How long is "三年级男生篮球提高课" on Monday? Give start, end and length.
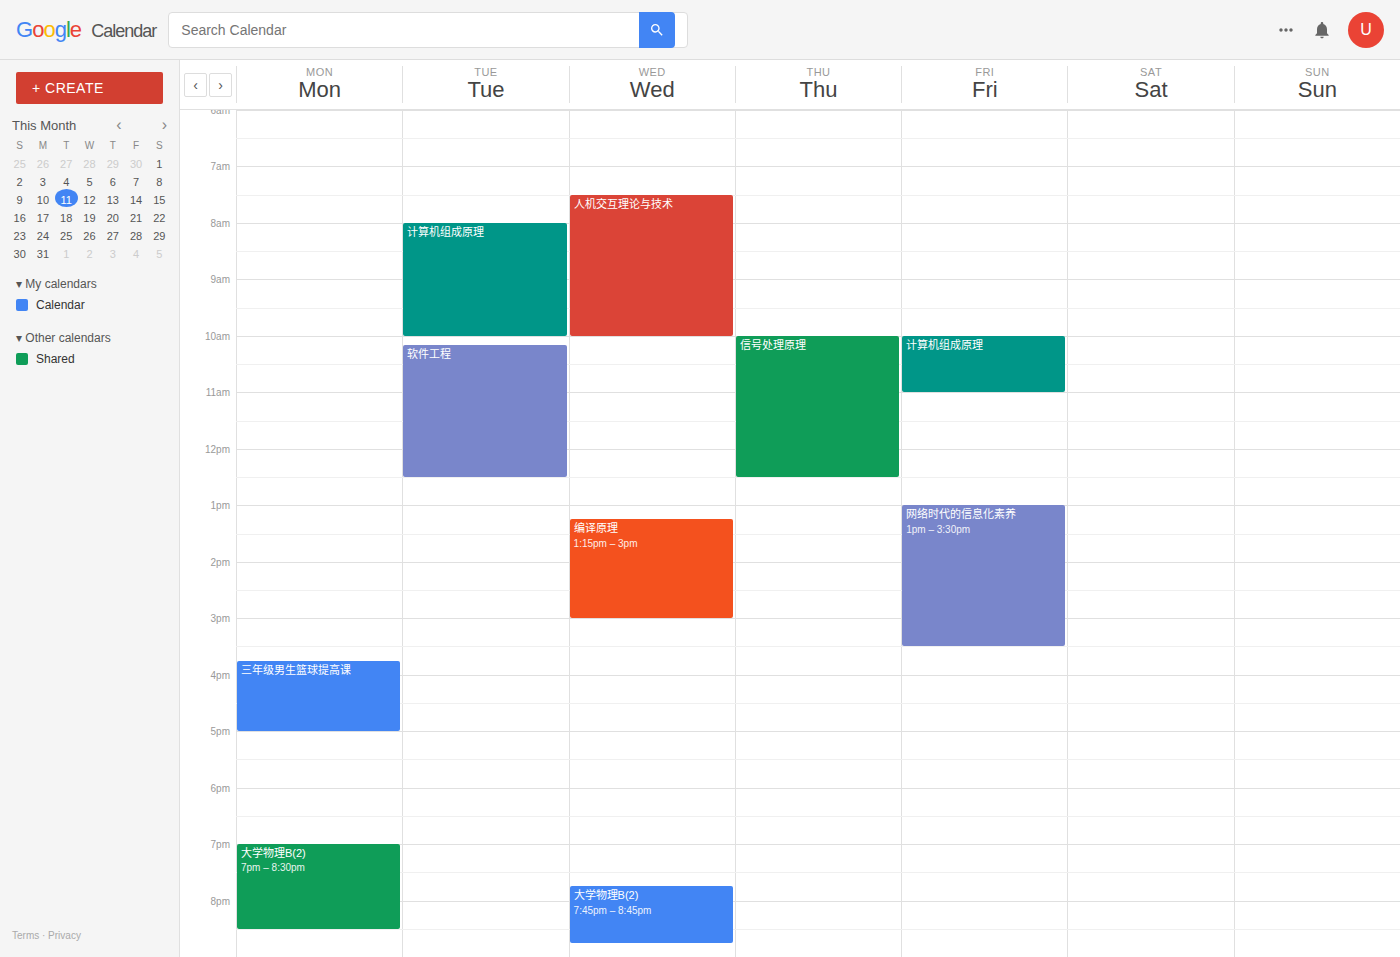
3:45 PM to 5:00 PM, 1 hour 15 minutes